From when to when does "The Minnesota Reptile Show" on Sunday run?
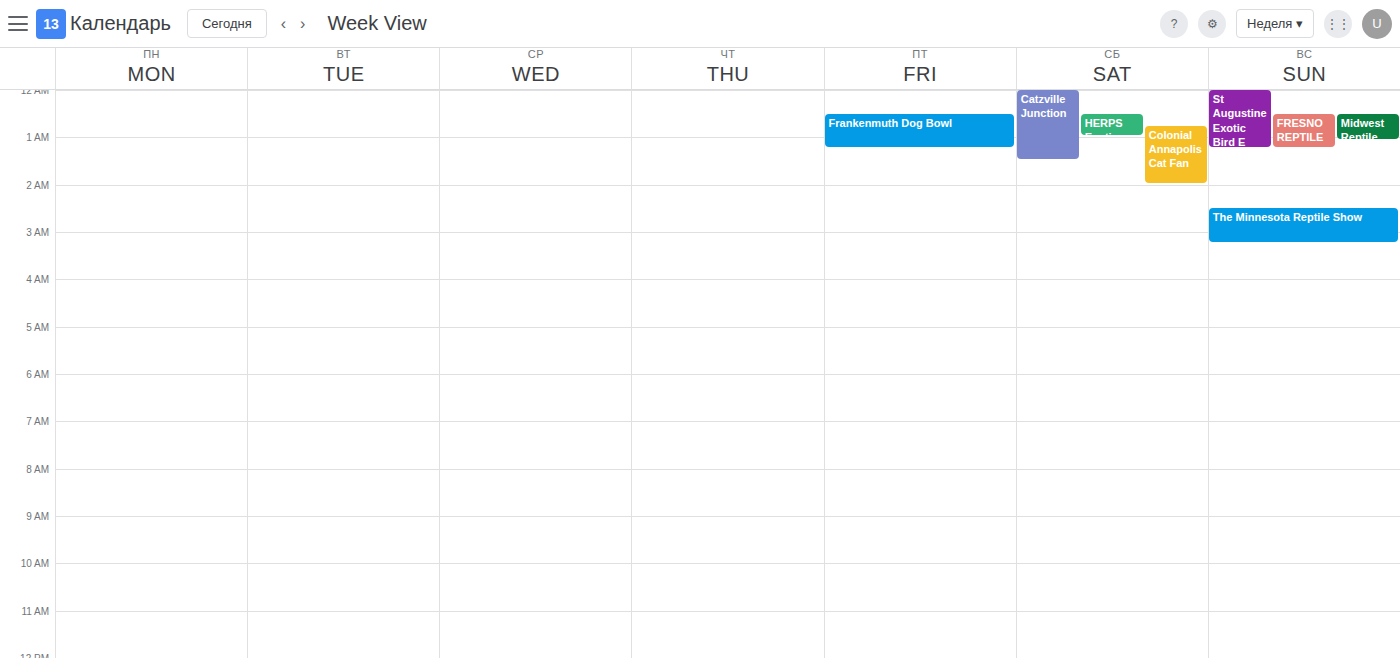
2:30 AM to 3:15 AM